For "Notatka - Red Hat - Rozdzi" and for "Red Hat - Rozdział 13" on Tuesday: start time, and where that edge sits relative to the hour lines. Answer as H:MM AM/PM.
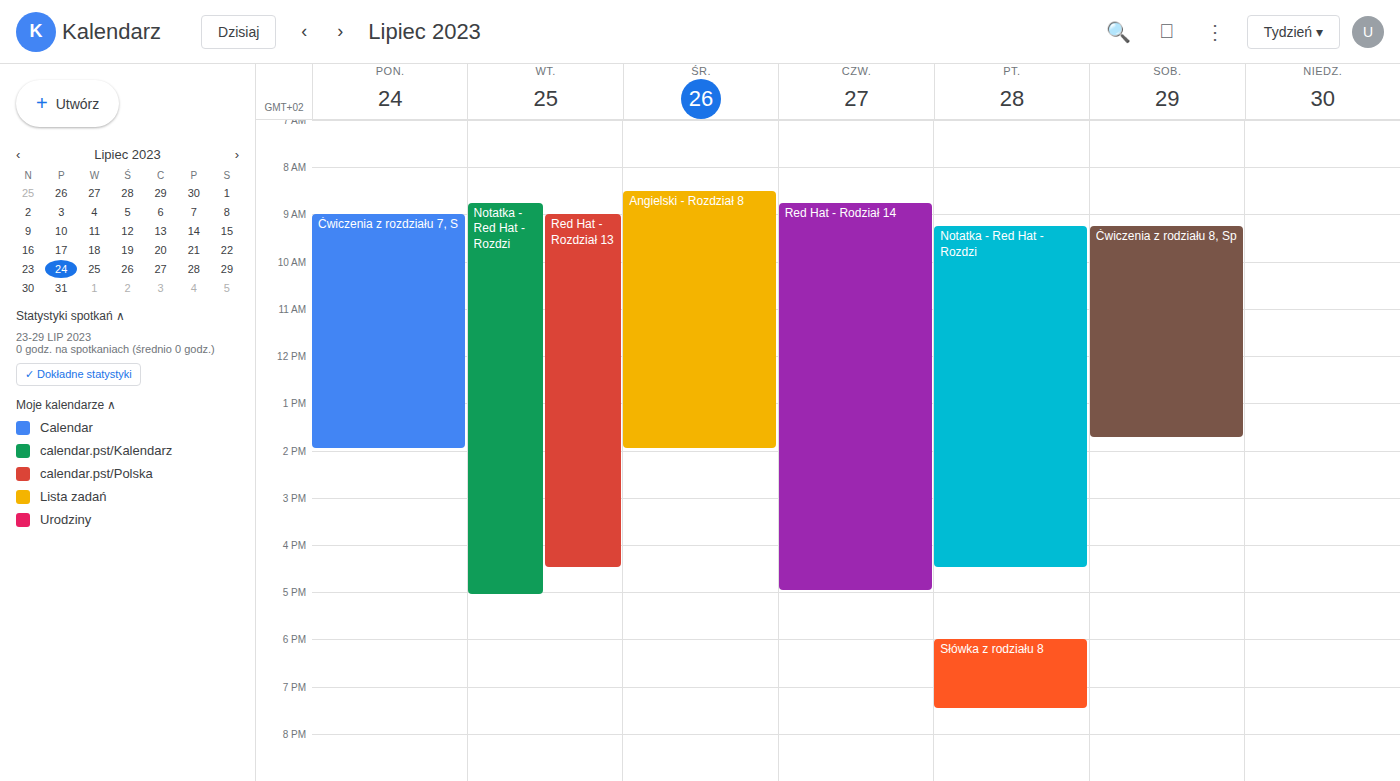
"Notatka - Red Hat - Rozdzi": 8:45 AM, neither: three quarters of the way from the 8 AM line to the 9 AM line. "Red Hat - Rozdział 13": 9:00 AM, exactly on the 9 AM line.